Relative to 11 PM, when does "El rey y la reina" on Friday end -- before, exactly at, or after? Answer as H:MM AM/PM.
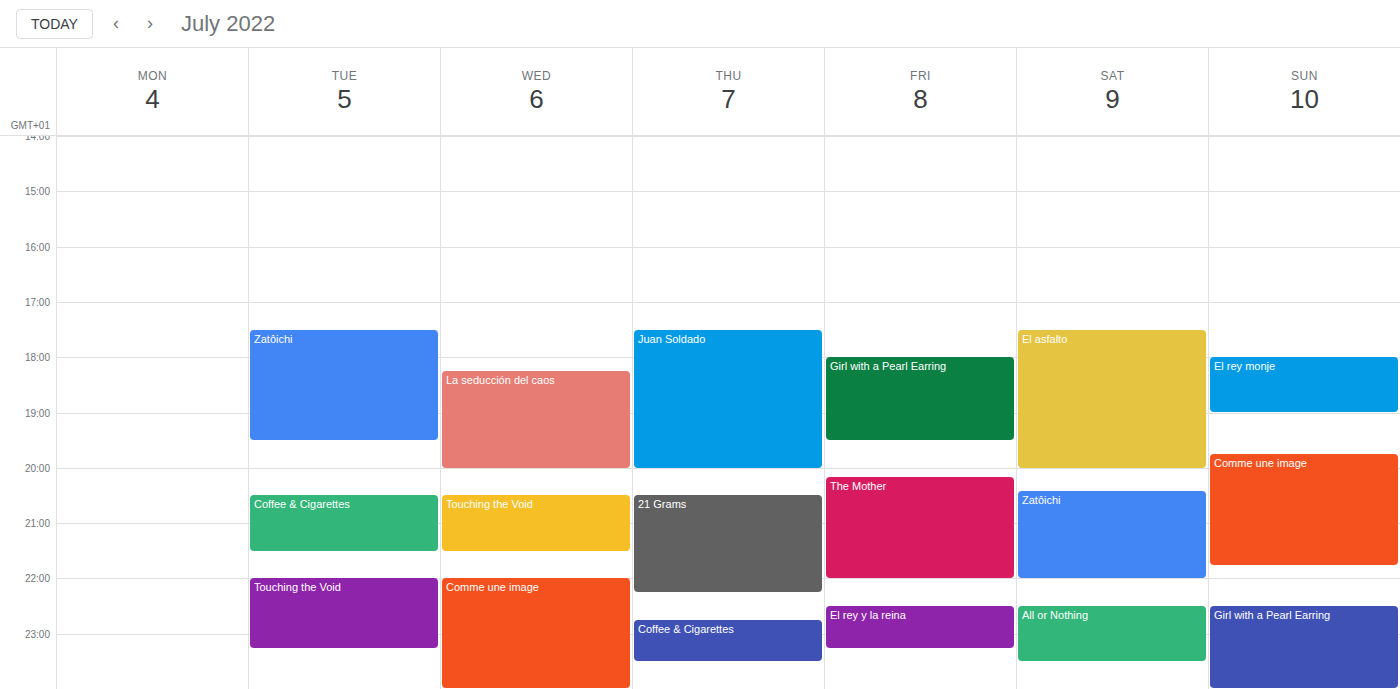
11:15 PM -- after 11 PM, 15 minutes below the 11 PM line.